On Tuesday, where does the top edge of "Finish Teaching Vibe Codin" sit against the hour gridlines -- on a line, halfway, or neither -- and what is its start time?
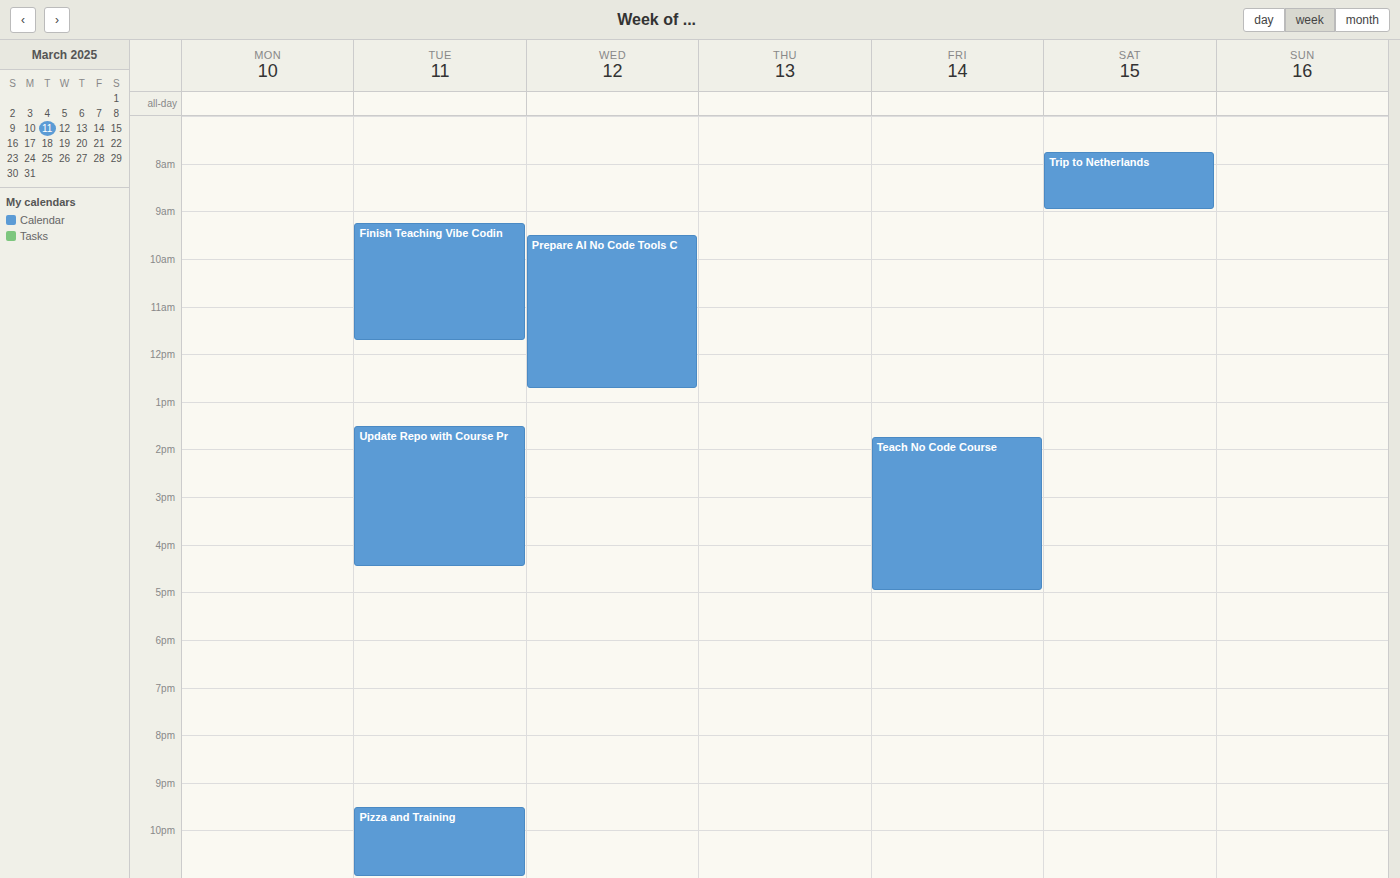
9:15 AM -- neither: a quarter of the way from the 9 AM line to the 10 AM line.